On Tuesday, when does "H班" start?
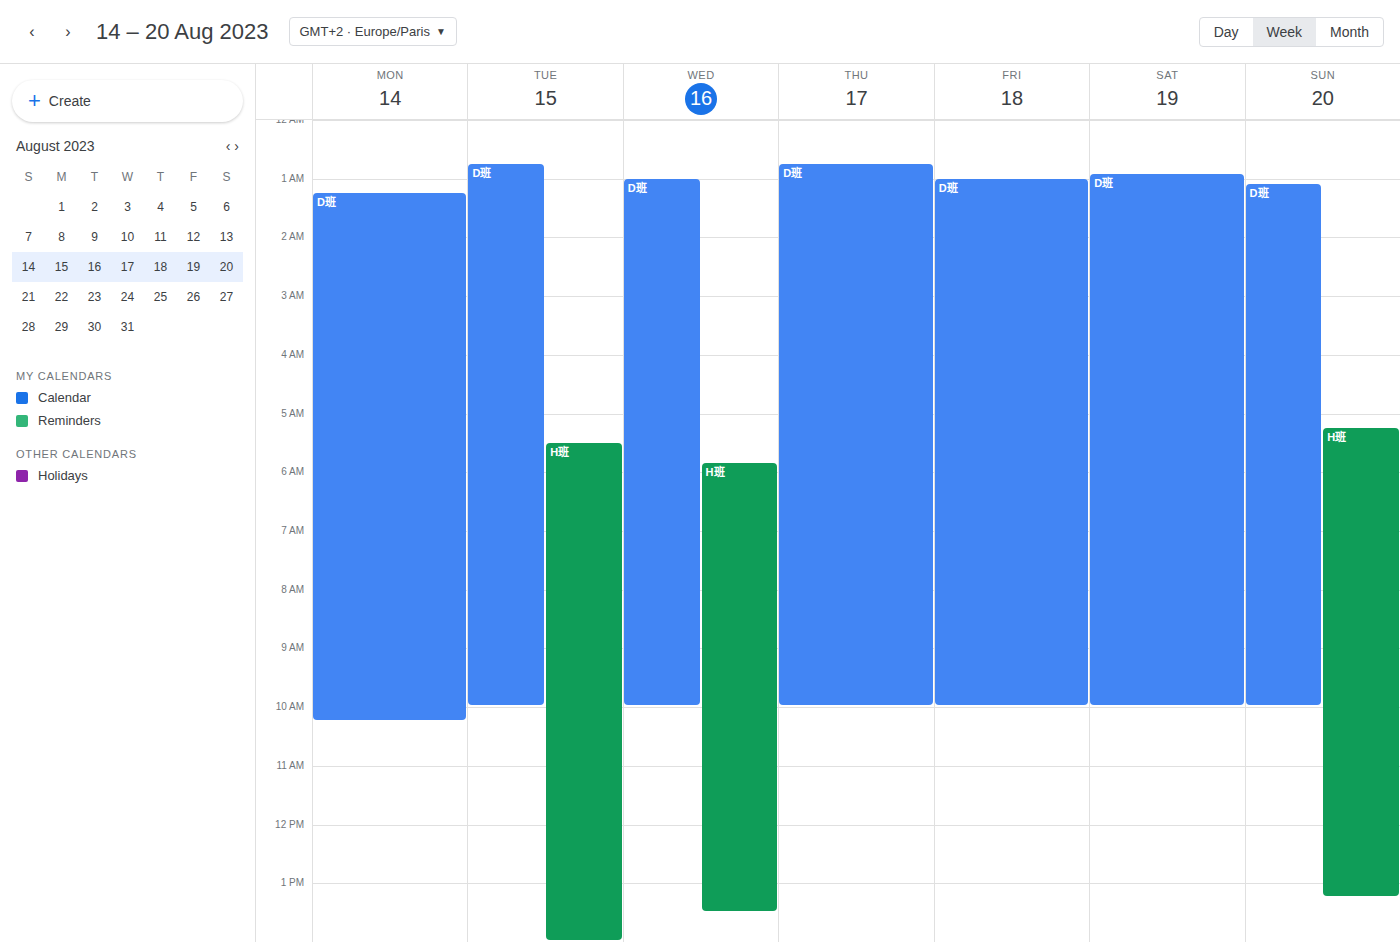
5:30 AM